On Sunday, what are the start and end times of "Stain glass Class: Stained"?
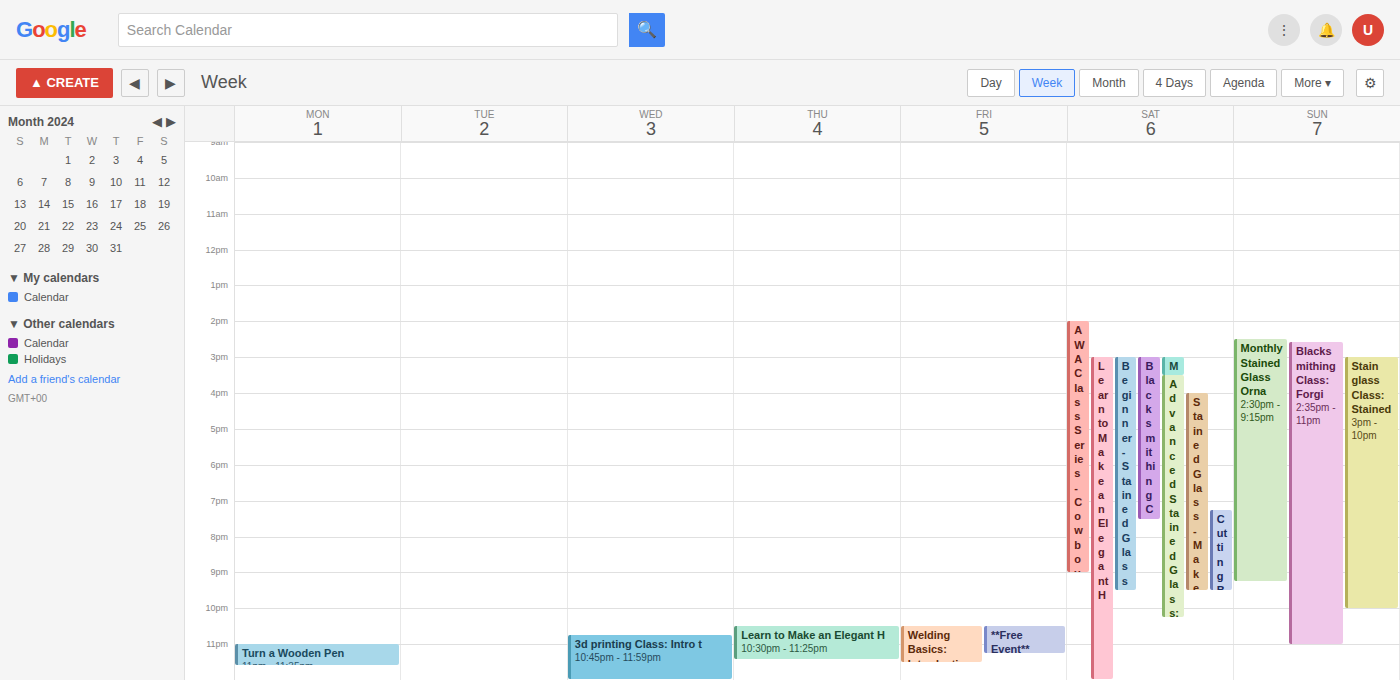
15:00 to 22:00